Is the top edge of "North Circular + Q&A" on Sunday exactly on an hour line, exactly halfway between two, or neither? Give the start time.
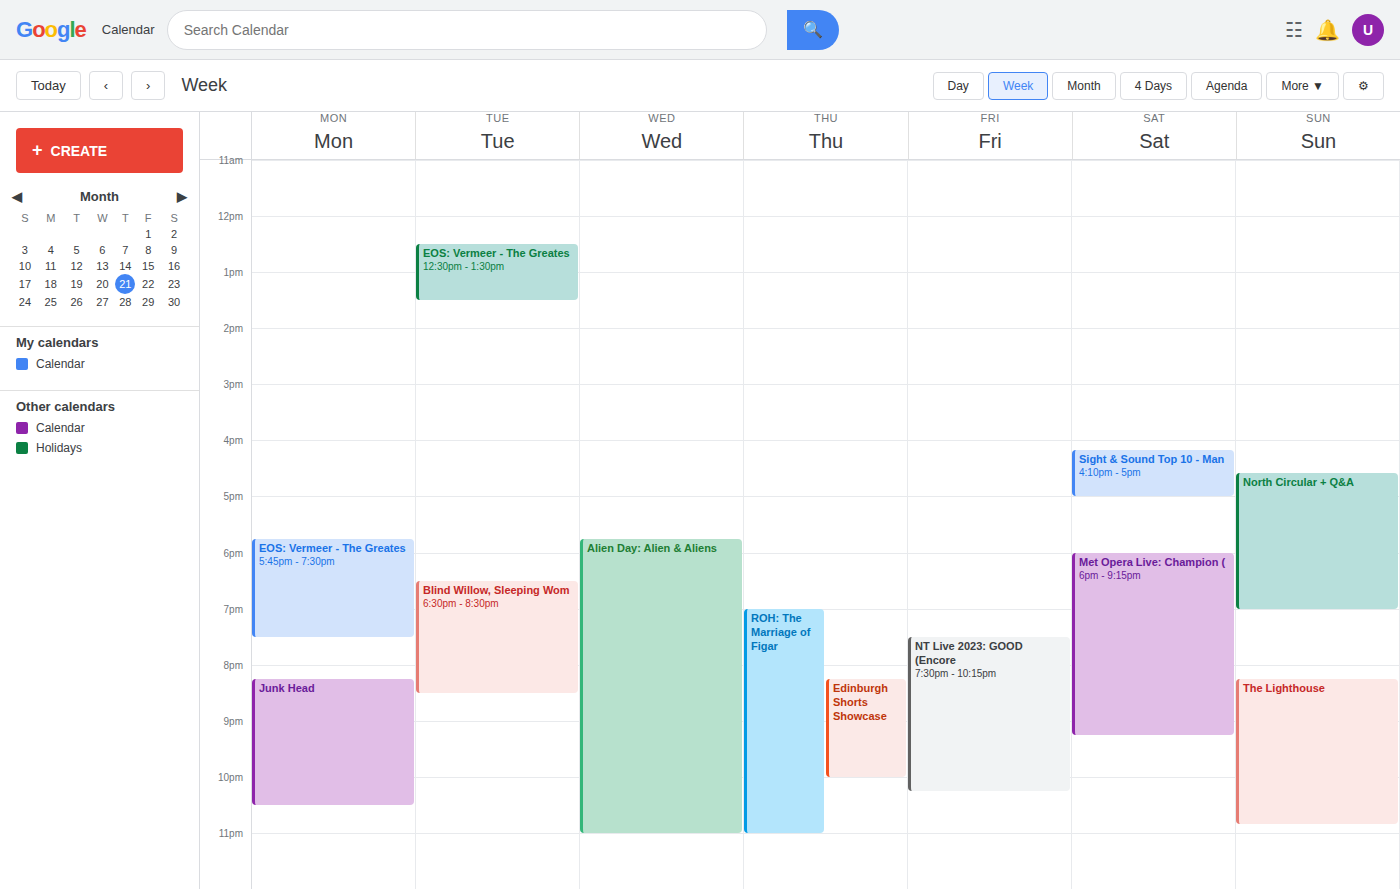
16:35 -- neither: 35 minutes below the 16:00 line and 25 minutes above the 17:00 line.